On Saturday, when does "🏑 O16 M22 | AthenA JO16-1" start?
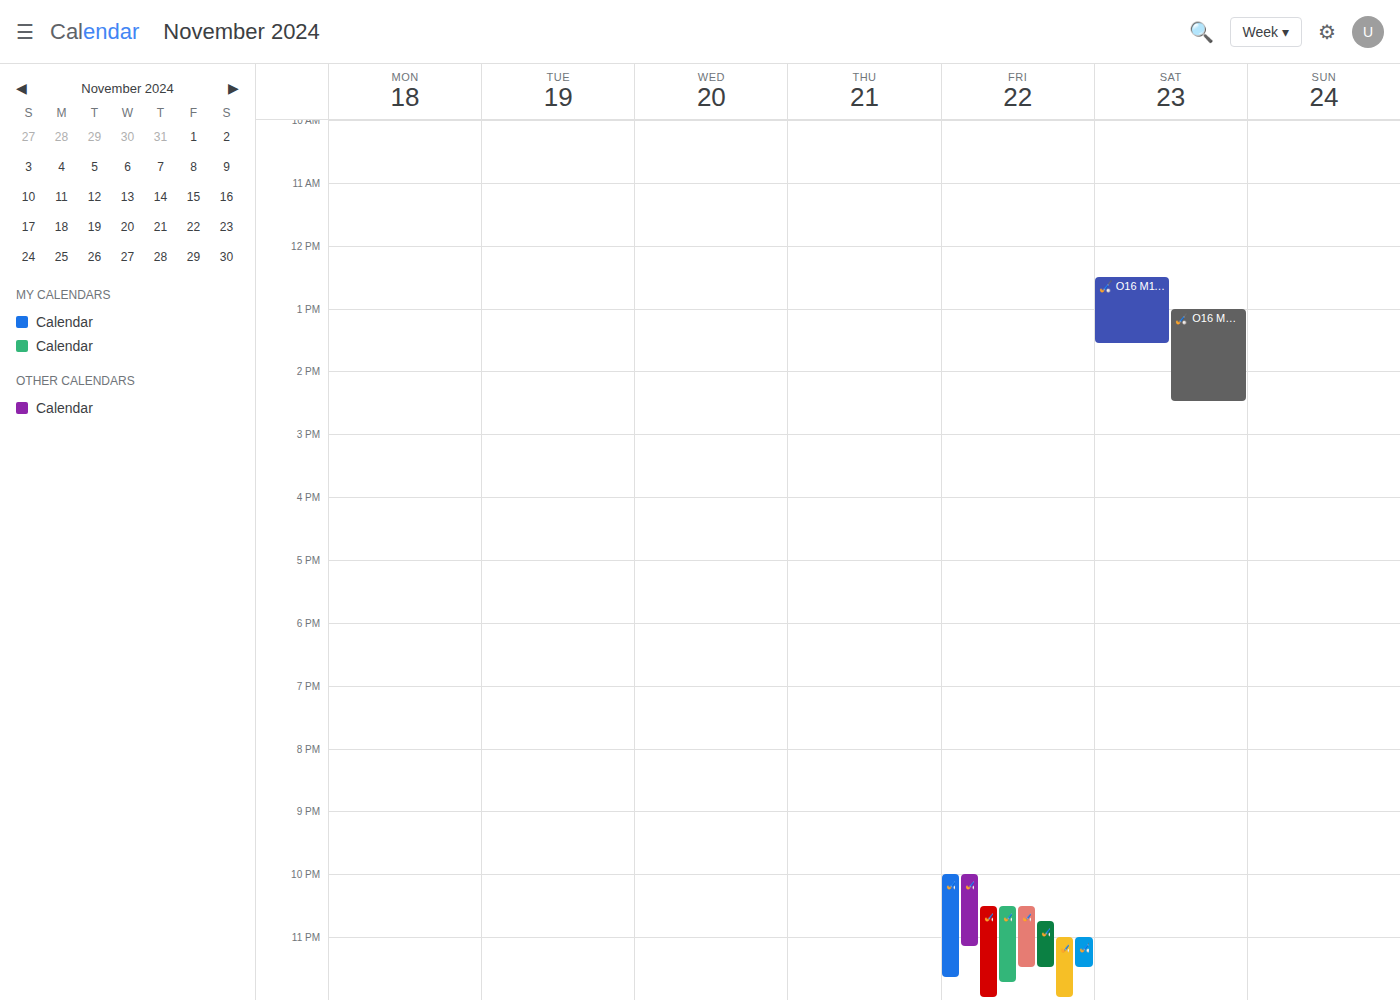
1:00 PM